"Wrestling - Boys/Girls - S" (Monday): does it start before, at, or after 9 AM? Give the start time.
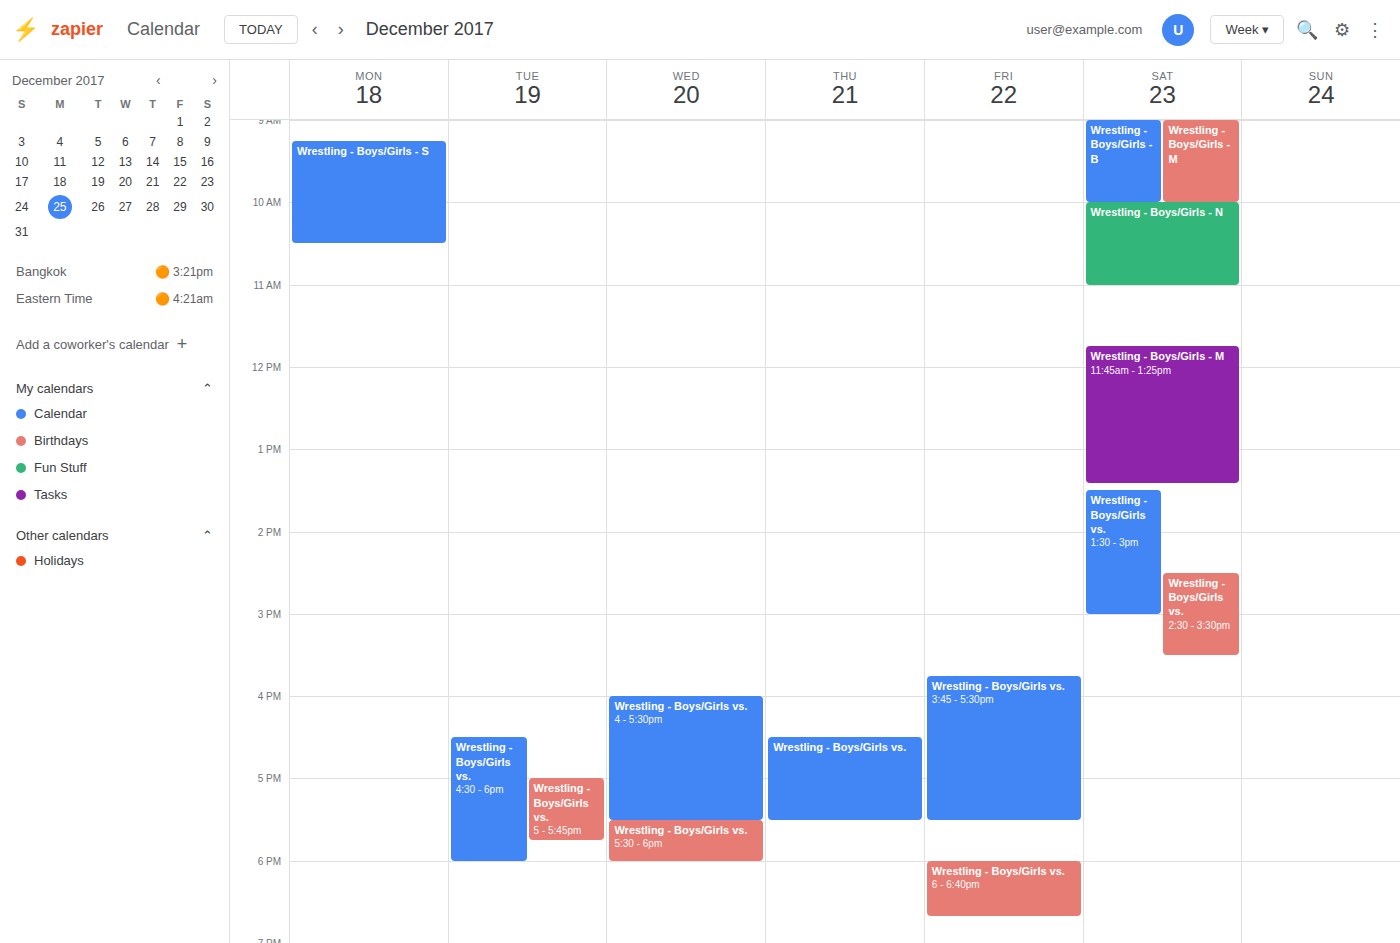
9:15 AM -- after 9 AM, 15 minutes below the 9 AM line.